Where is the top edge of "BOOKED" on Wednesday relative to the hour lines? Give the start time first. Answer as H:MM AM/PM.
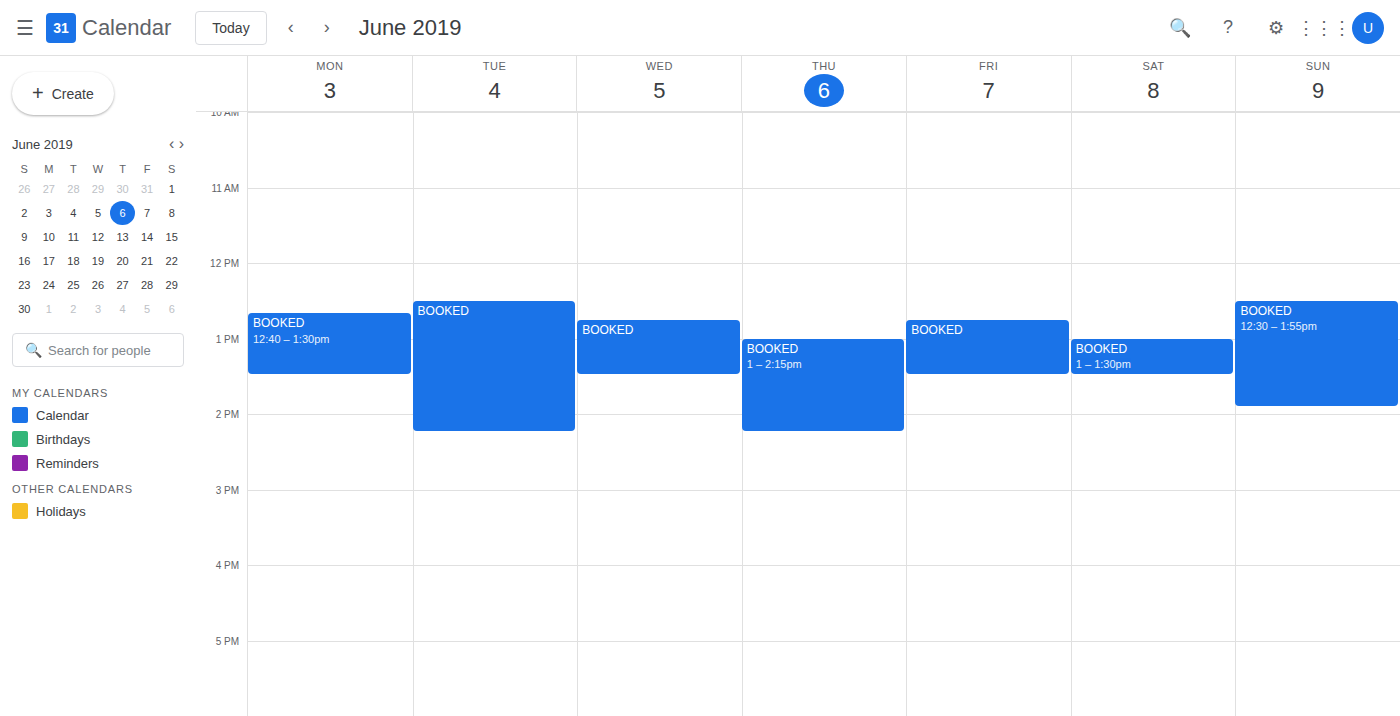
12:45 PM -- neither: three quarters of the way from the 12 PM line to the 1 PM line.